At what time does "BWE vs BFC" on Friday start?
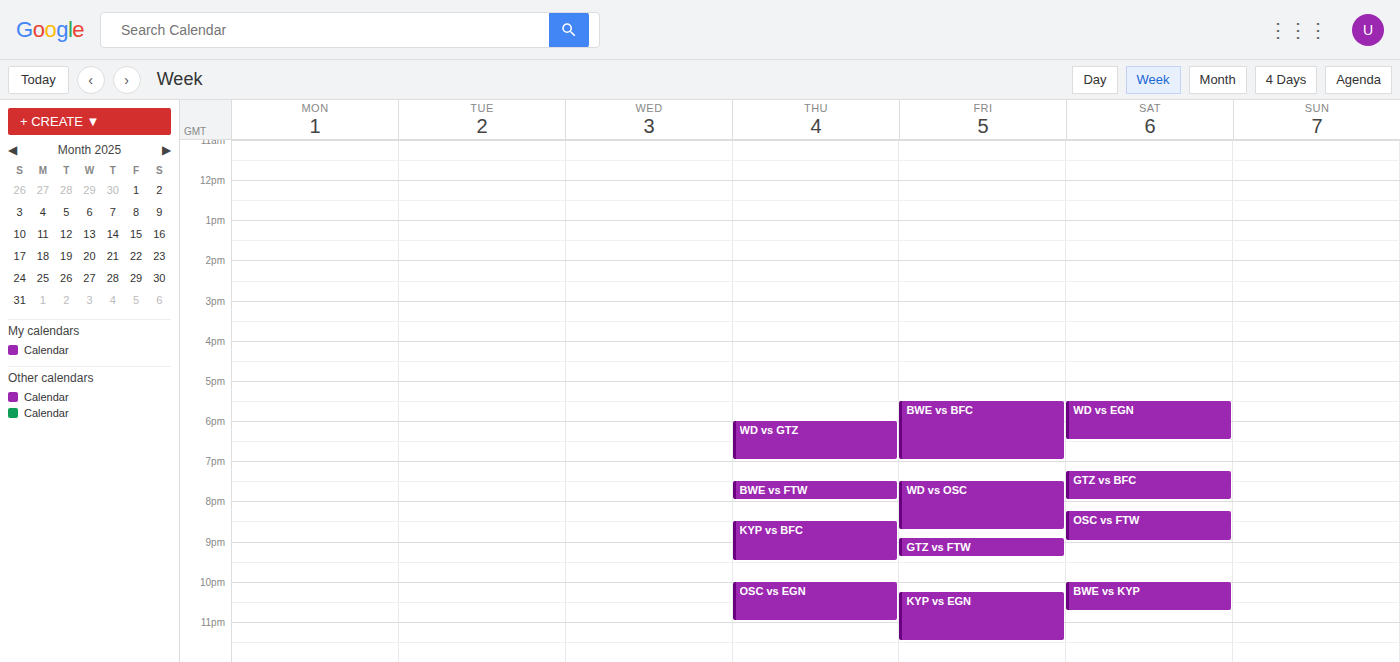
5:30 PM